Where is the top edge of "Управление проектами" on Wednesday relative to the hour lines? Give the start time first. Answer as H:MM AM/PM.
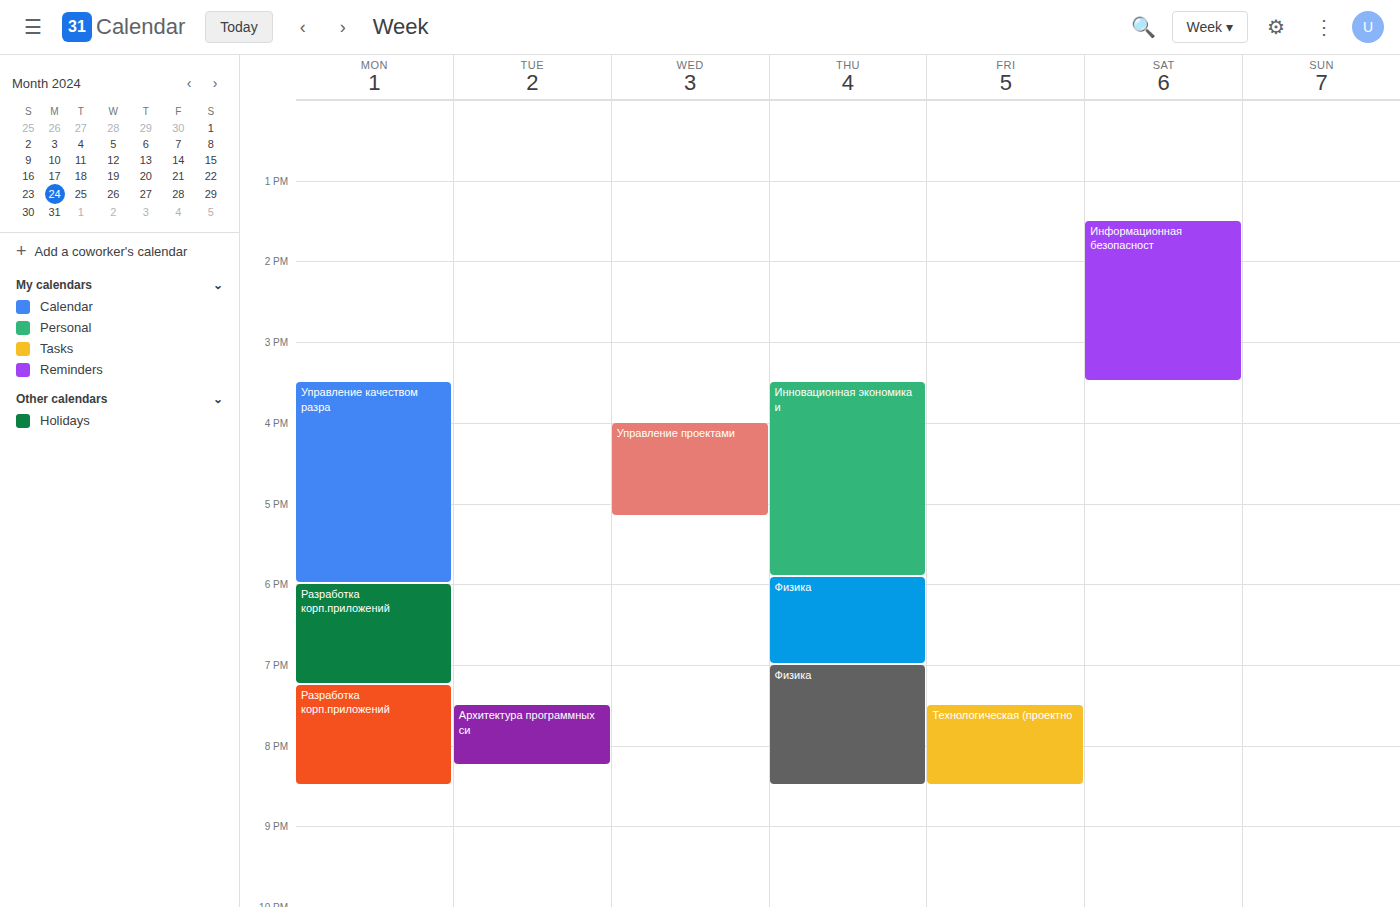
4:00 PM -- exactly on the 4 PM line.